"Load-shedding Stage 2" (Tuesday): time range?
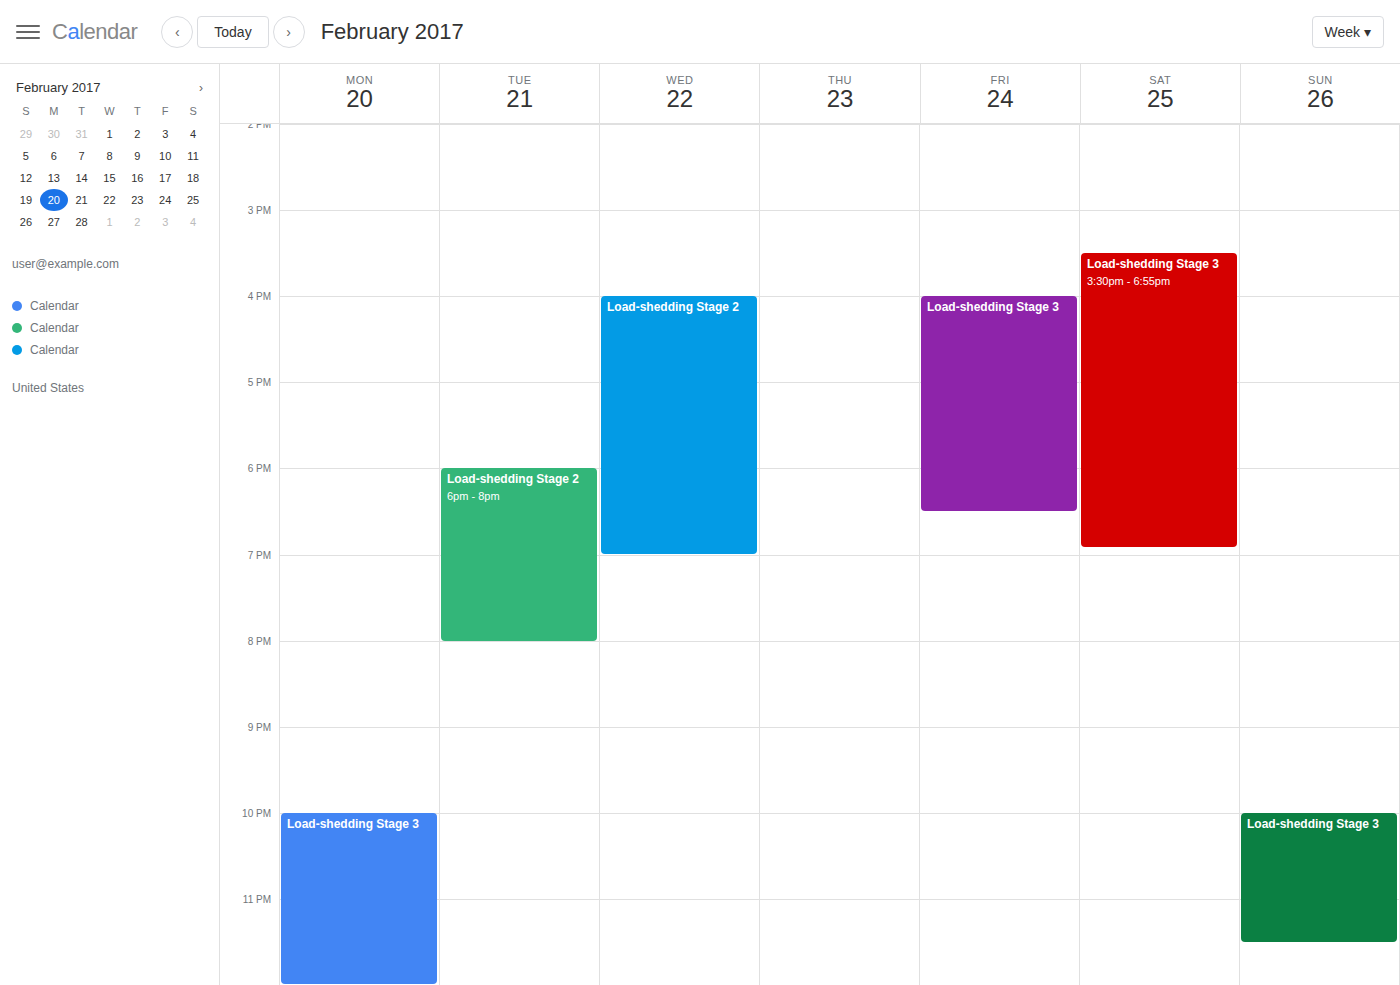
6:00 PM to 8:00 PM